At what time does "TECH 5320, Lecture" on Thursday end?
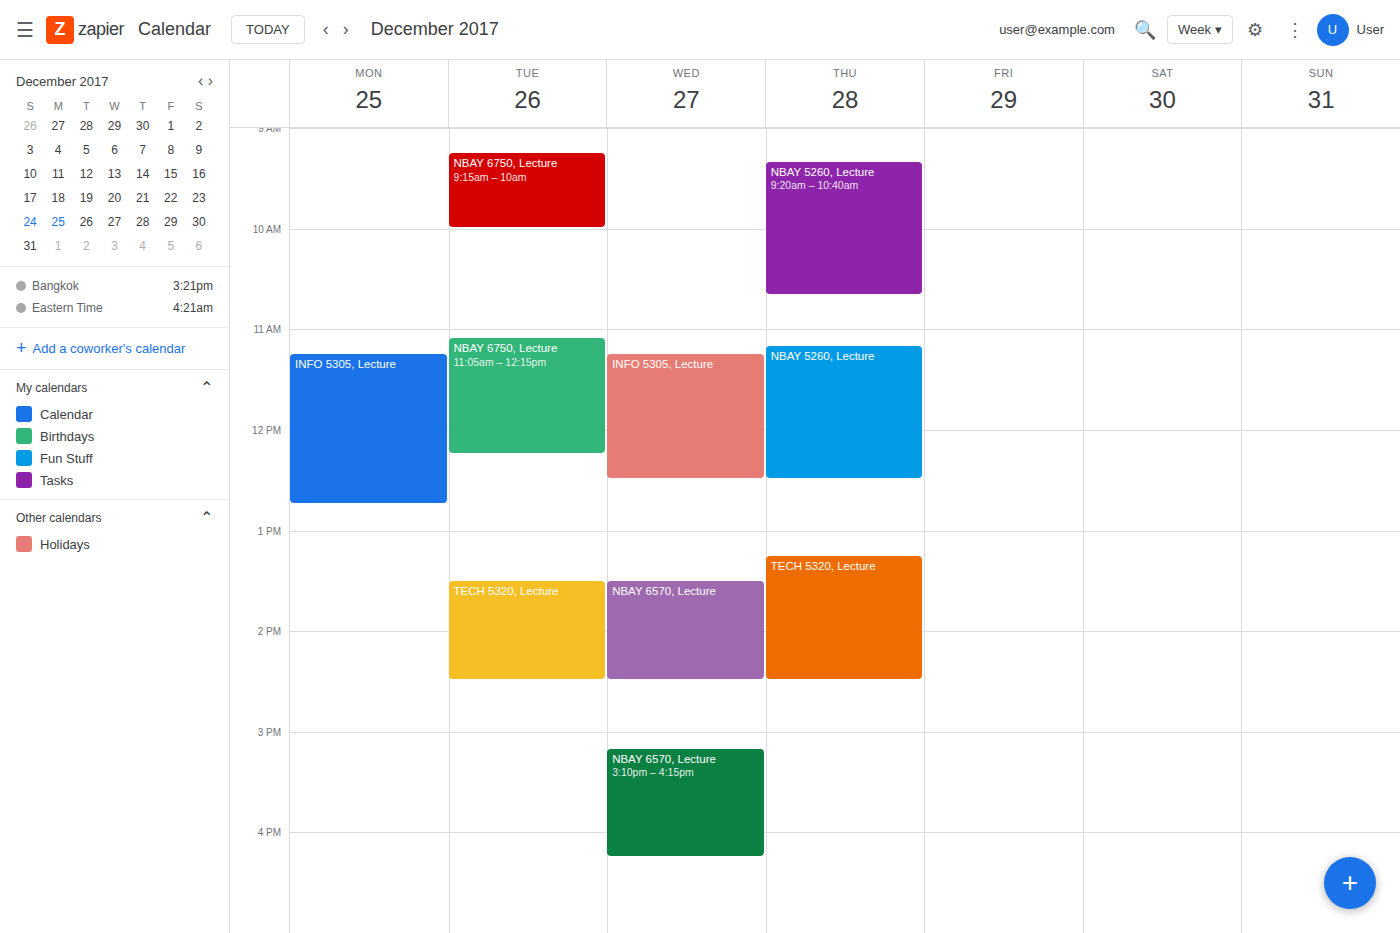
2:30 PM